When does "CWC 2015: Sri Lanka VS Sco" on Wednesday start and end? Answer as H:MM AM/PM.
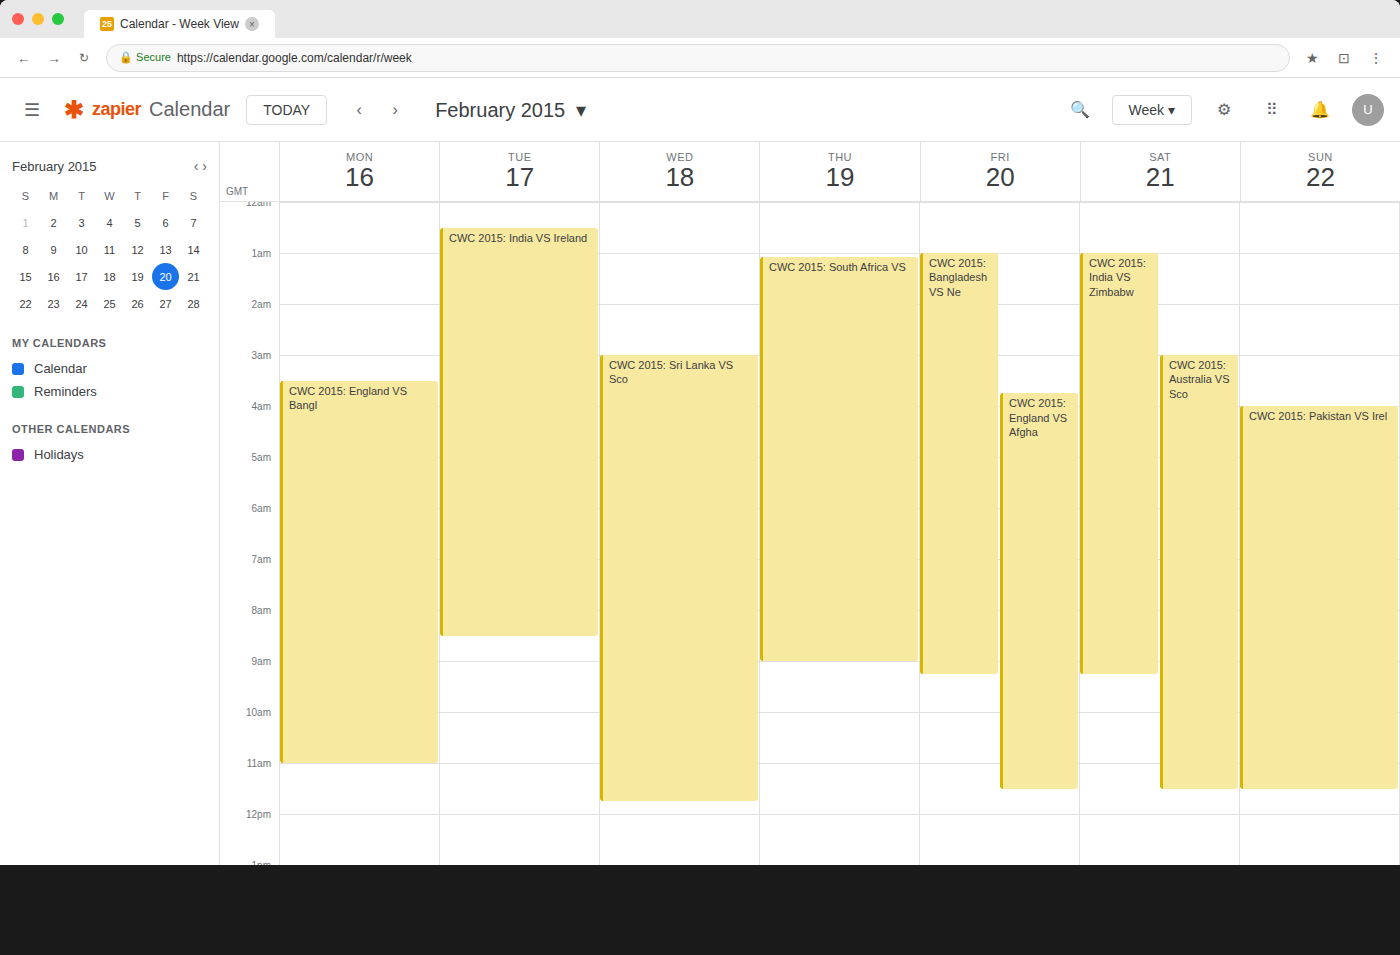
3:00 AM to 11:45 AM